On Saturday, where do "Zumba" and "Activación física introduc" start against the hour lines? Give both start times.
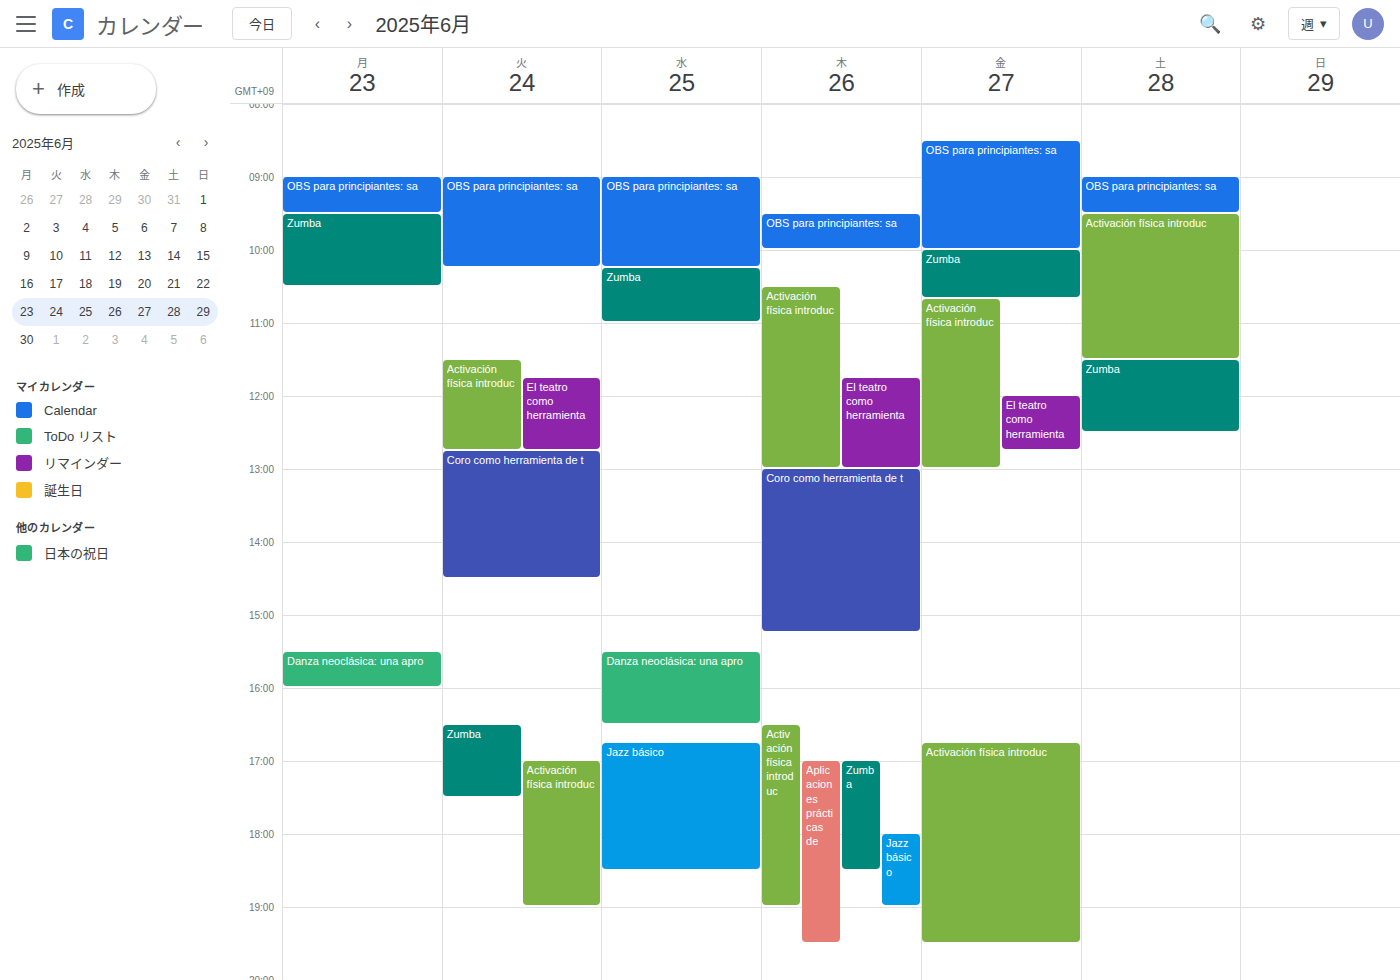
"Zumba": 11:30 AM, halfway between the 11 AM and 12 PM lines. "Activación física introduc": 9:30 AM, halfway between the 9 AM and 10 AM lines.